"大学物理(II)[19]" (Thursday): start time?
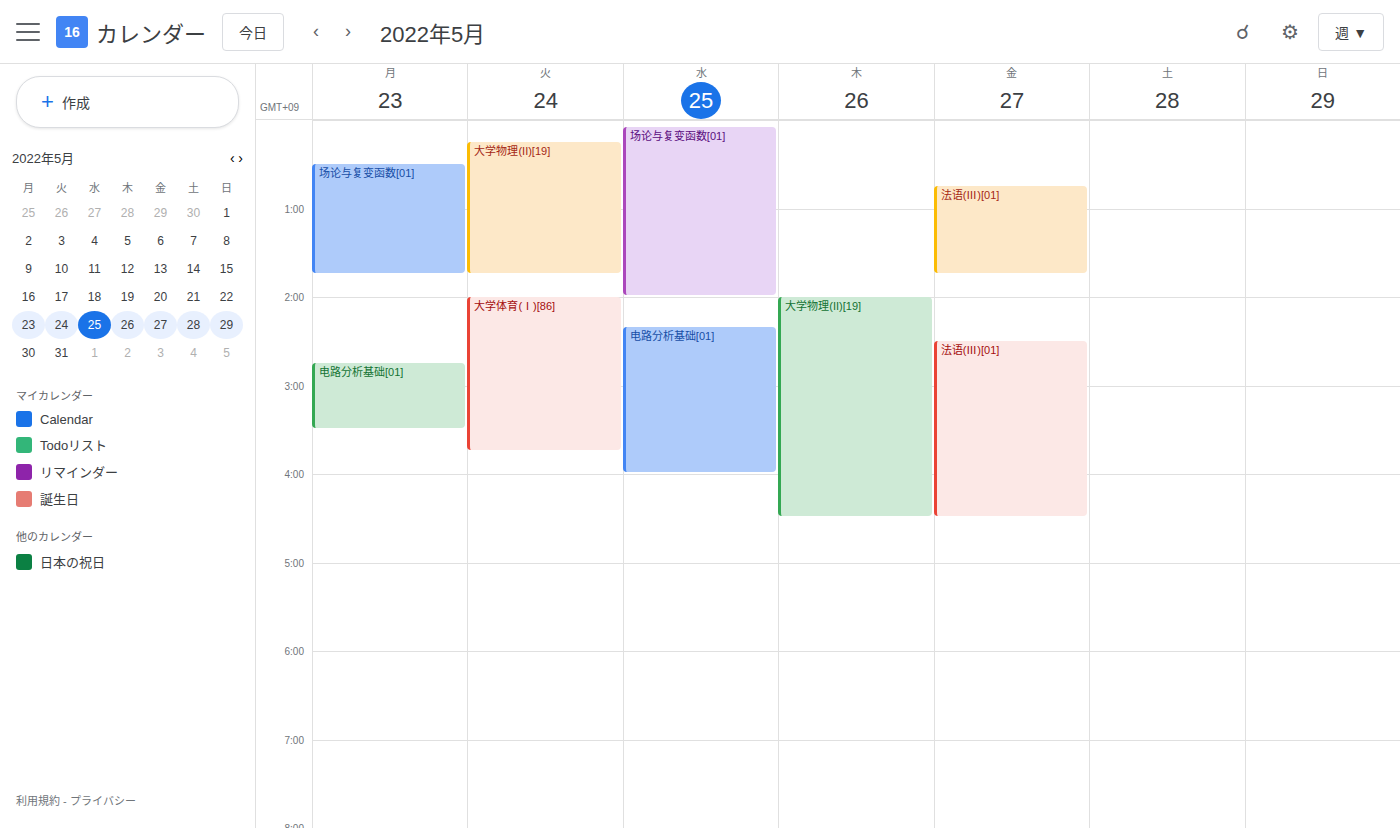
2:00 AM